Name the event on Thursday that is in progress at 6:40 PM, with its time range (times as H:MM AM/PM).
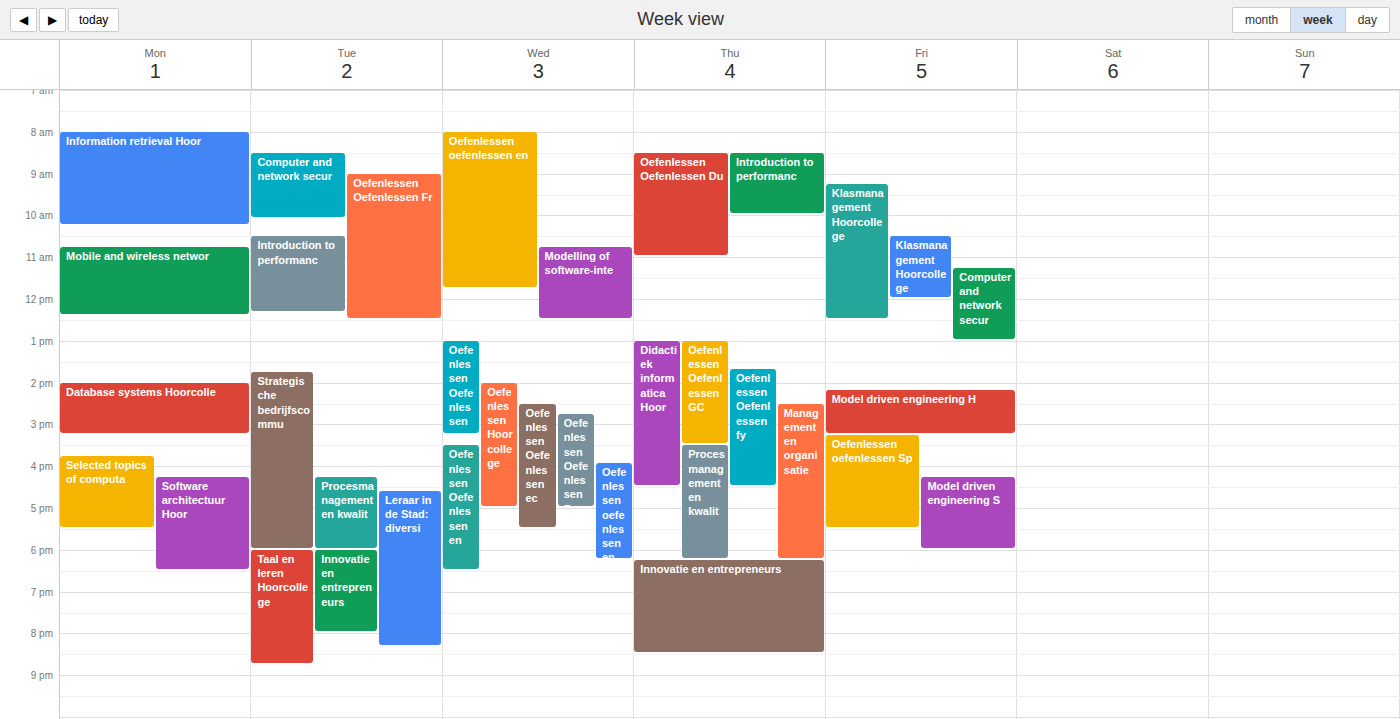
"Innovatie en entrepreneurs", 6:15 PM to 8:30 PM